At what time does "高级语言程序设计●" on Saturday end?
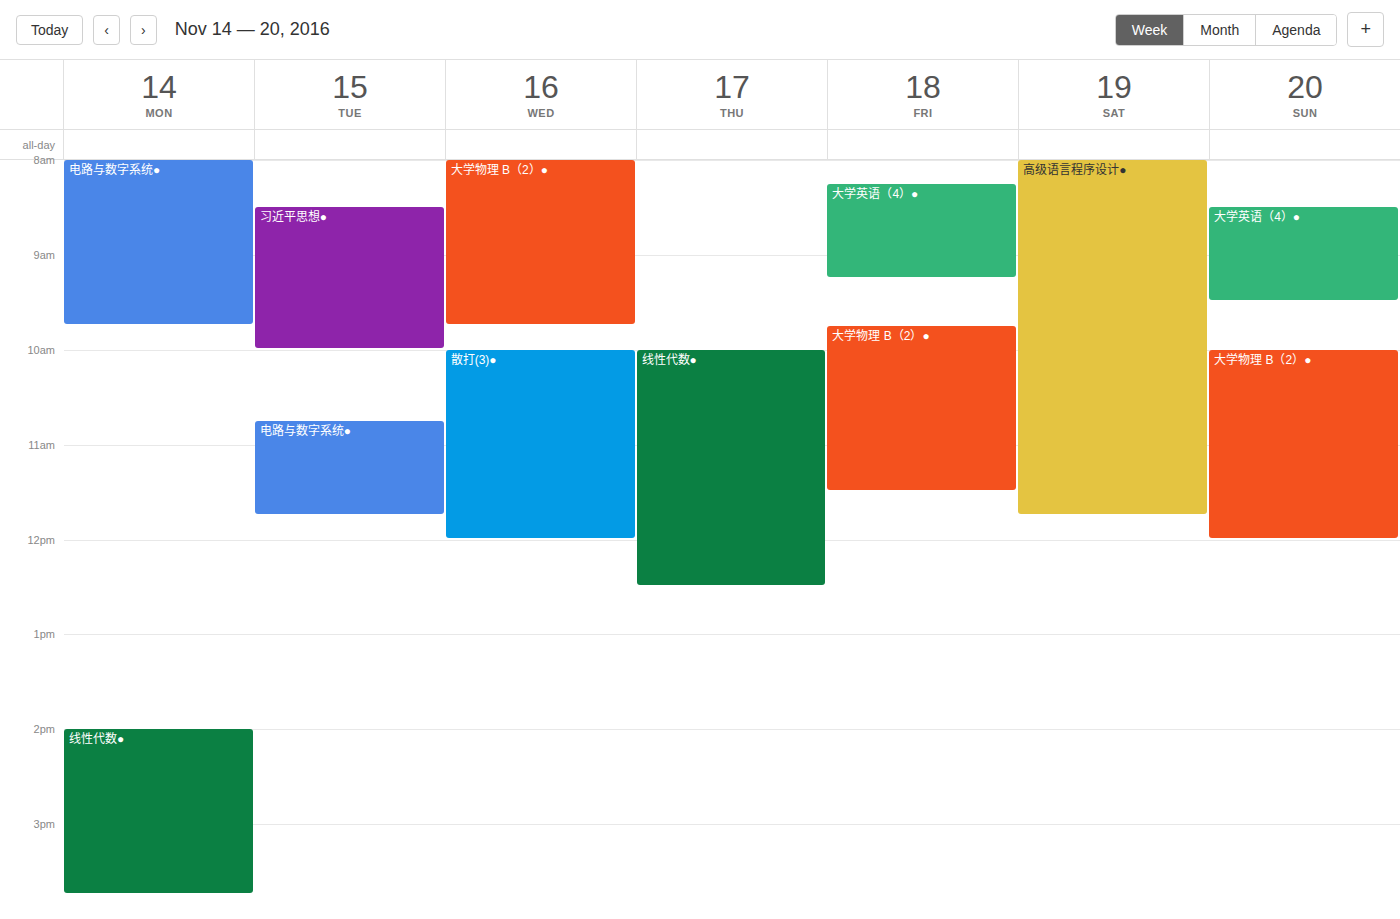
11:45 AM